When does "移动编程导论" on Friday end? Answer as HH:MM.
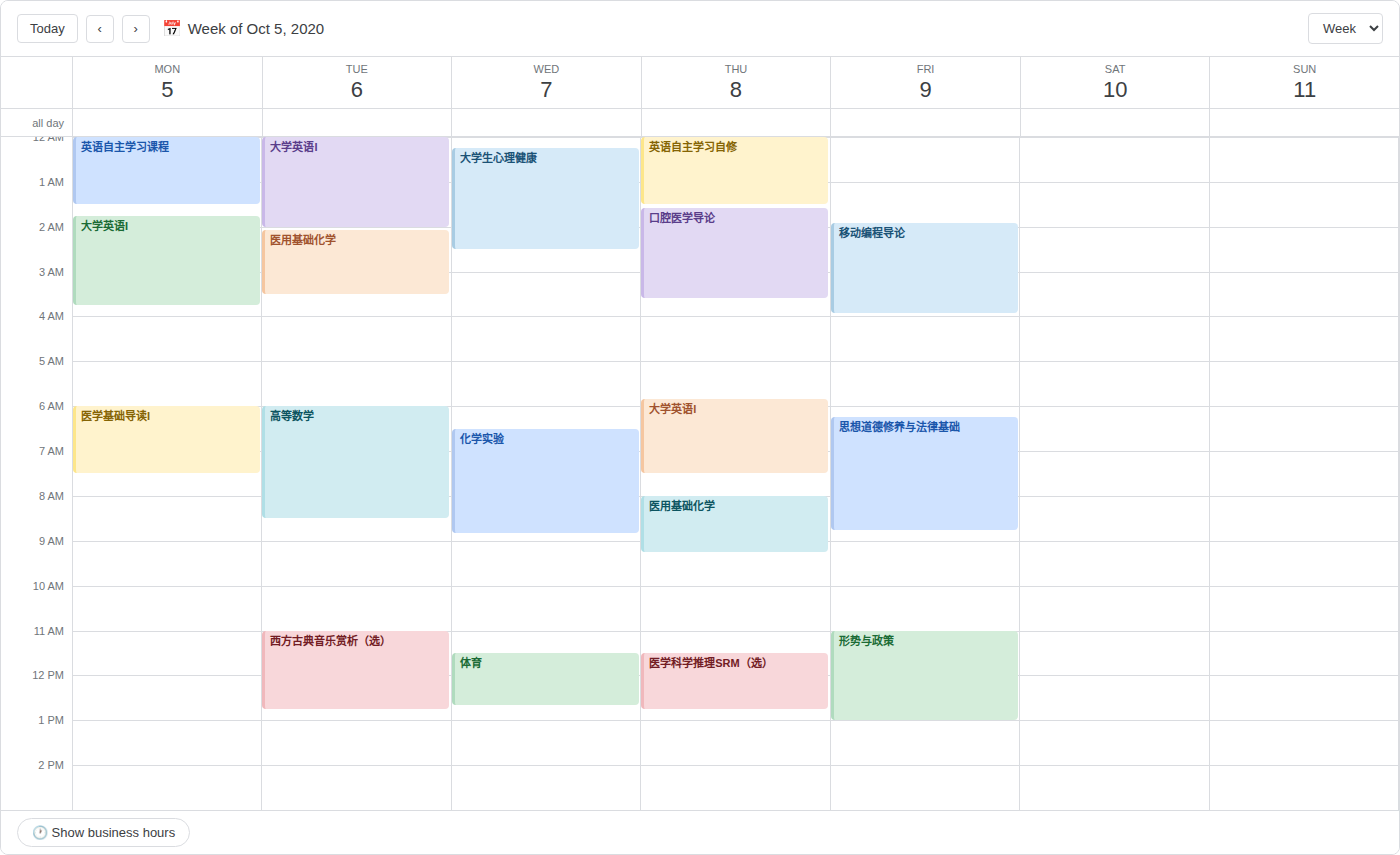
03:55